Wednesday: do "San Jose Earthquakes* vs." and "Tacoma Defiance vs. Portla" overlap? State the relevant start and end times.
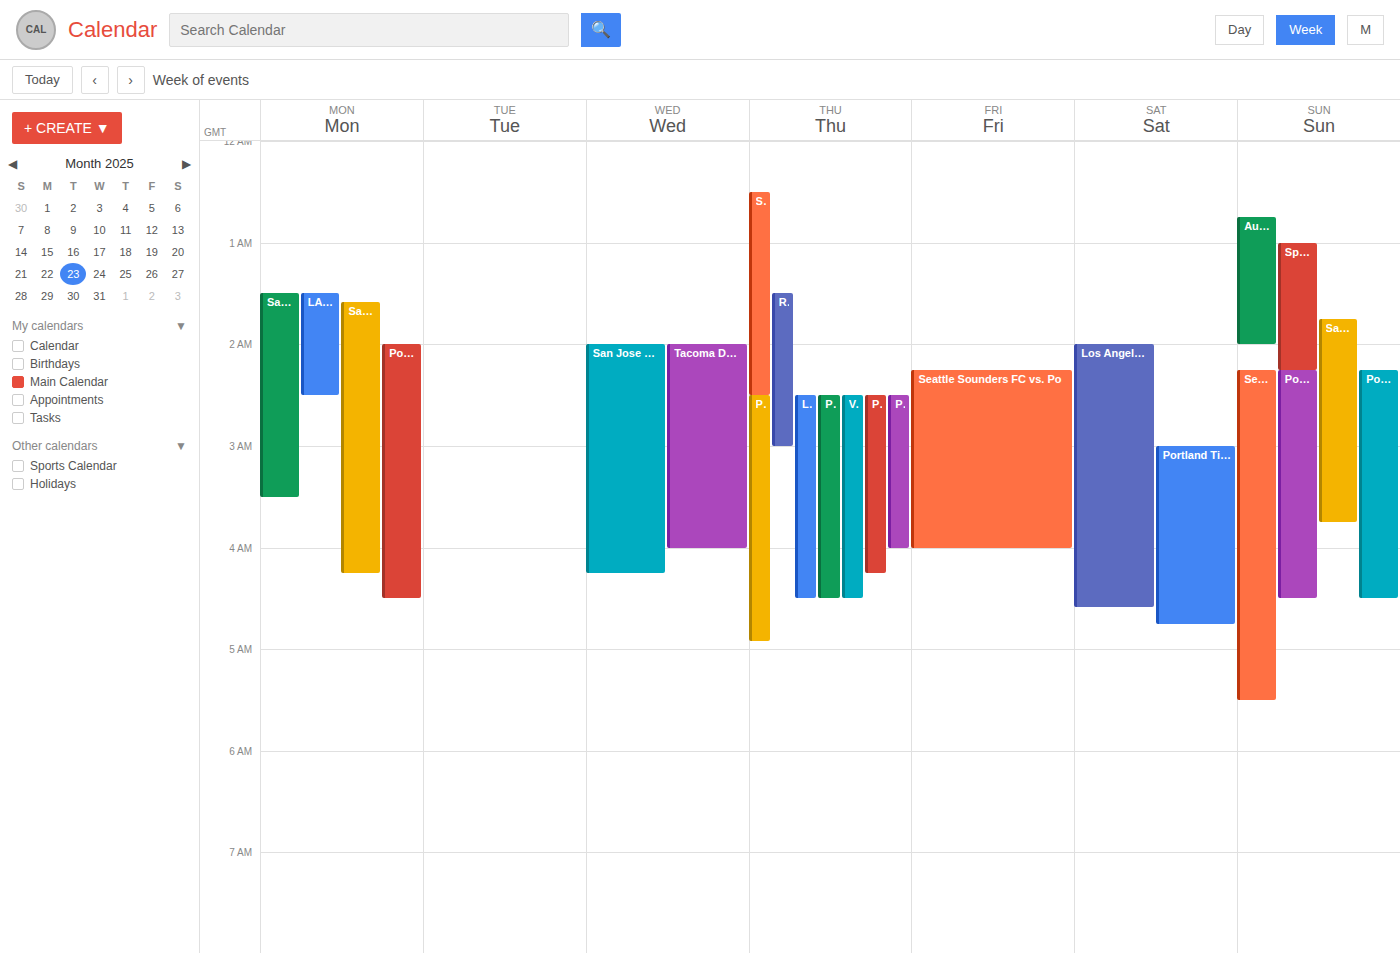
"Tacoma Defiance vs. Portla" runs 2:00 AM to 4:00 AM, inside "San Jose Earthquakes* vs." -- they overlap.